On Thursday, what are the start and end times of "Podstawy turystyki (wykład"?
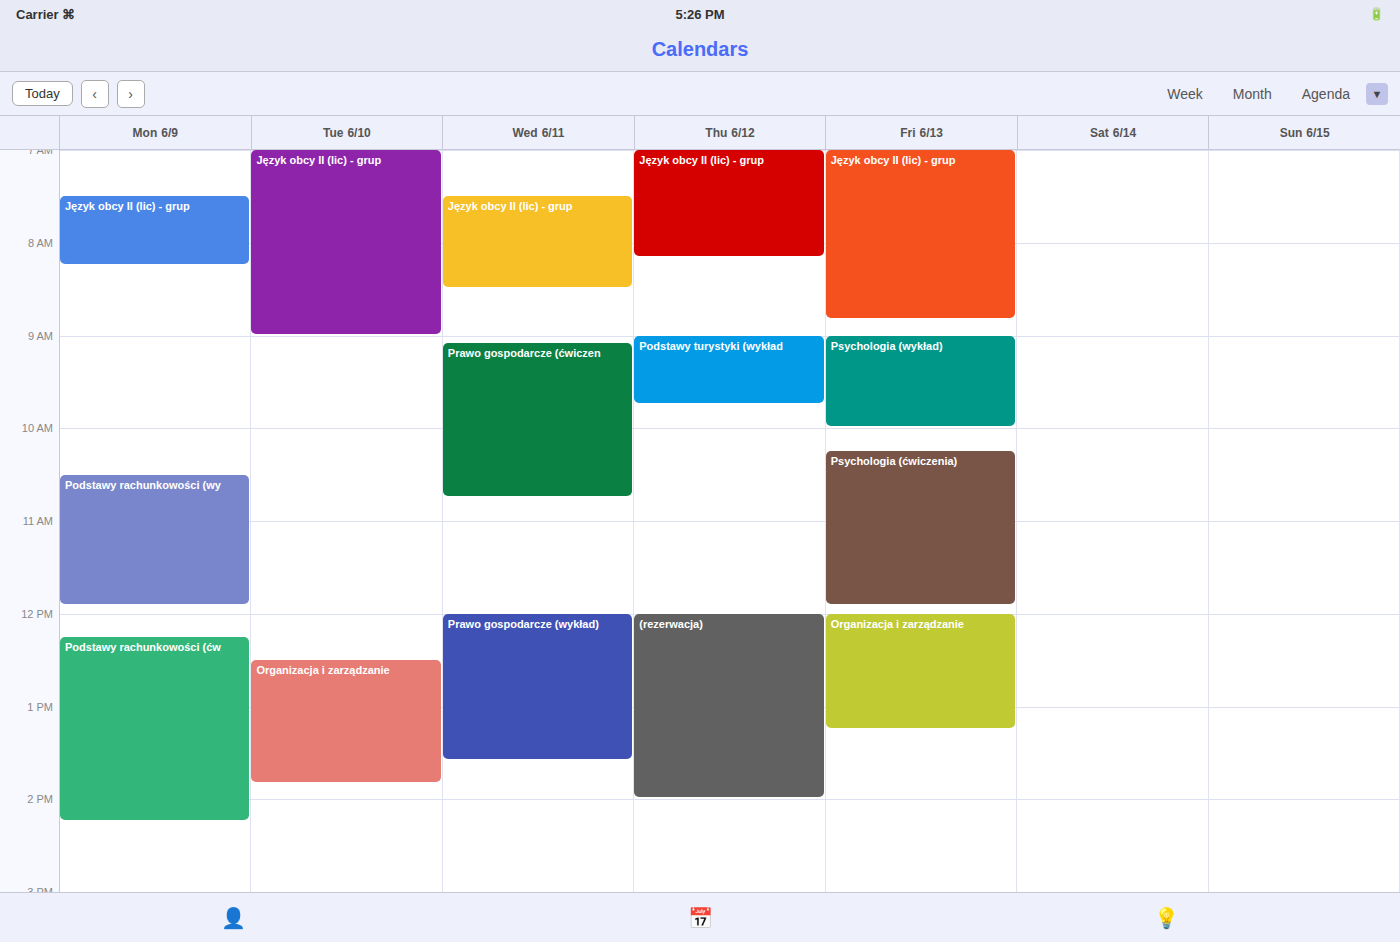
09:00 to 09:45